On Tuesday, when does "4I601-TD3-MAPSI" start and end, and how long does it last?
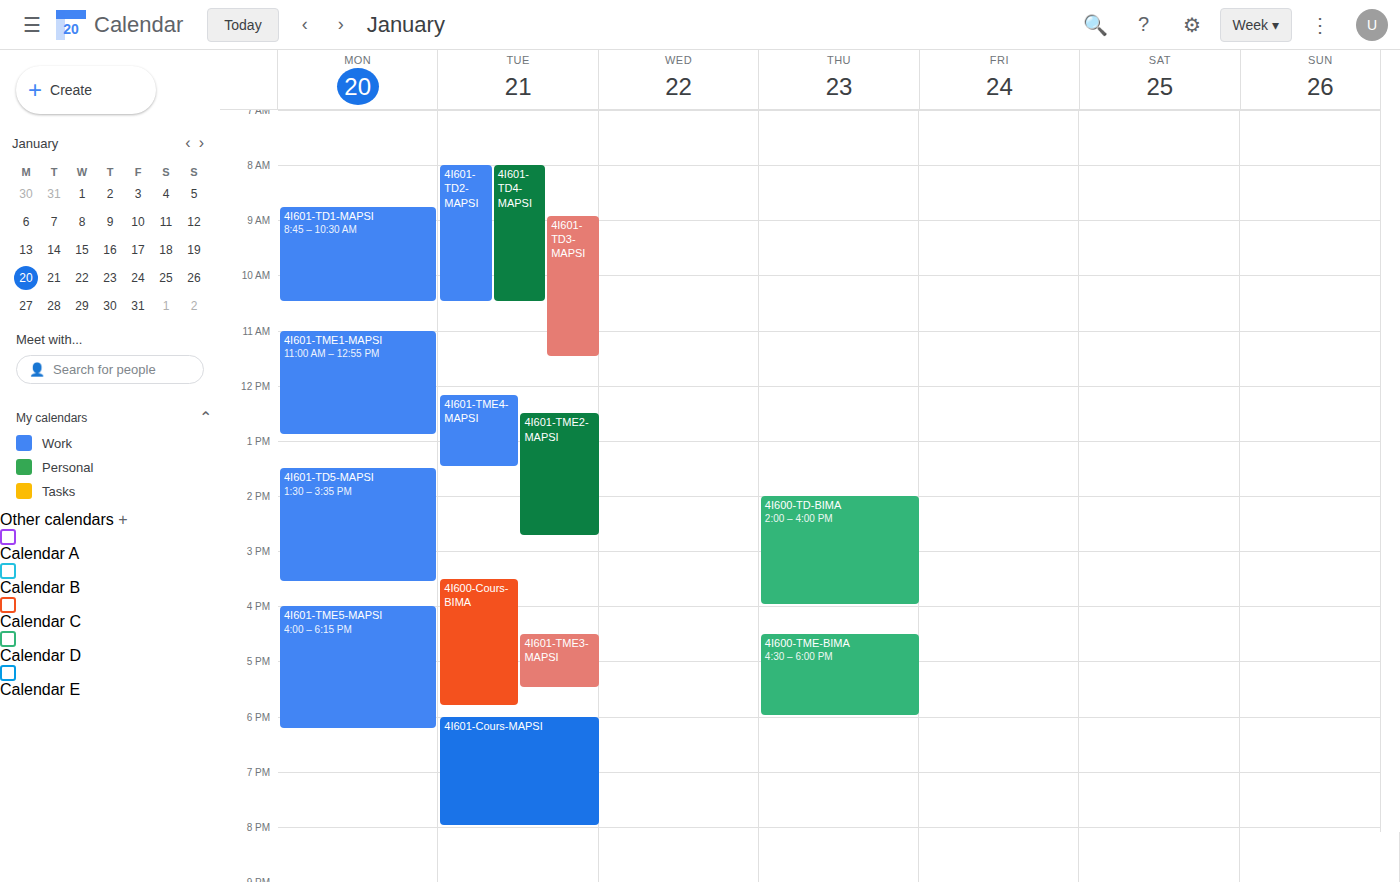
8:55 AM to 11:30 AM, 2 hours 35 minutes